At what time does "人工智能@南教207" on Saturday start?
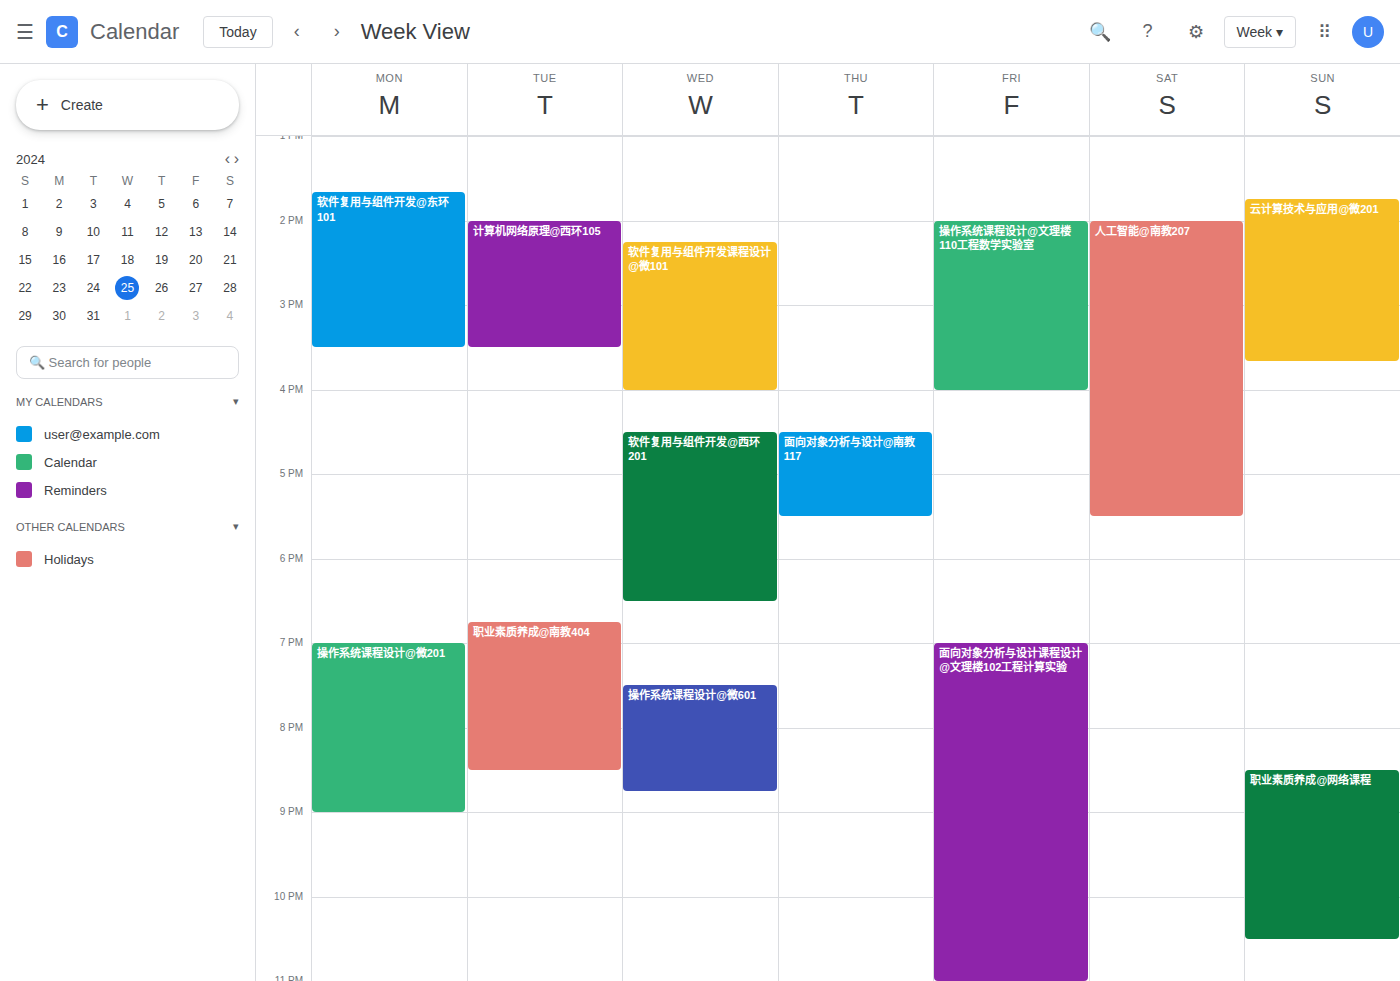
2:00 PM